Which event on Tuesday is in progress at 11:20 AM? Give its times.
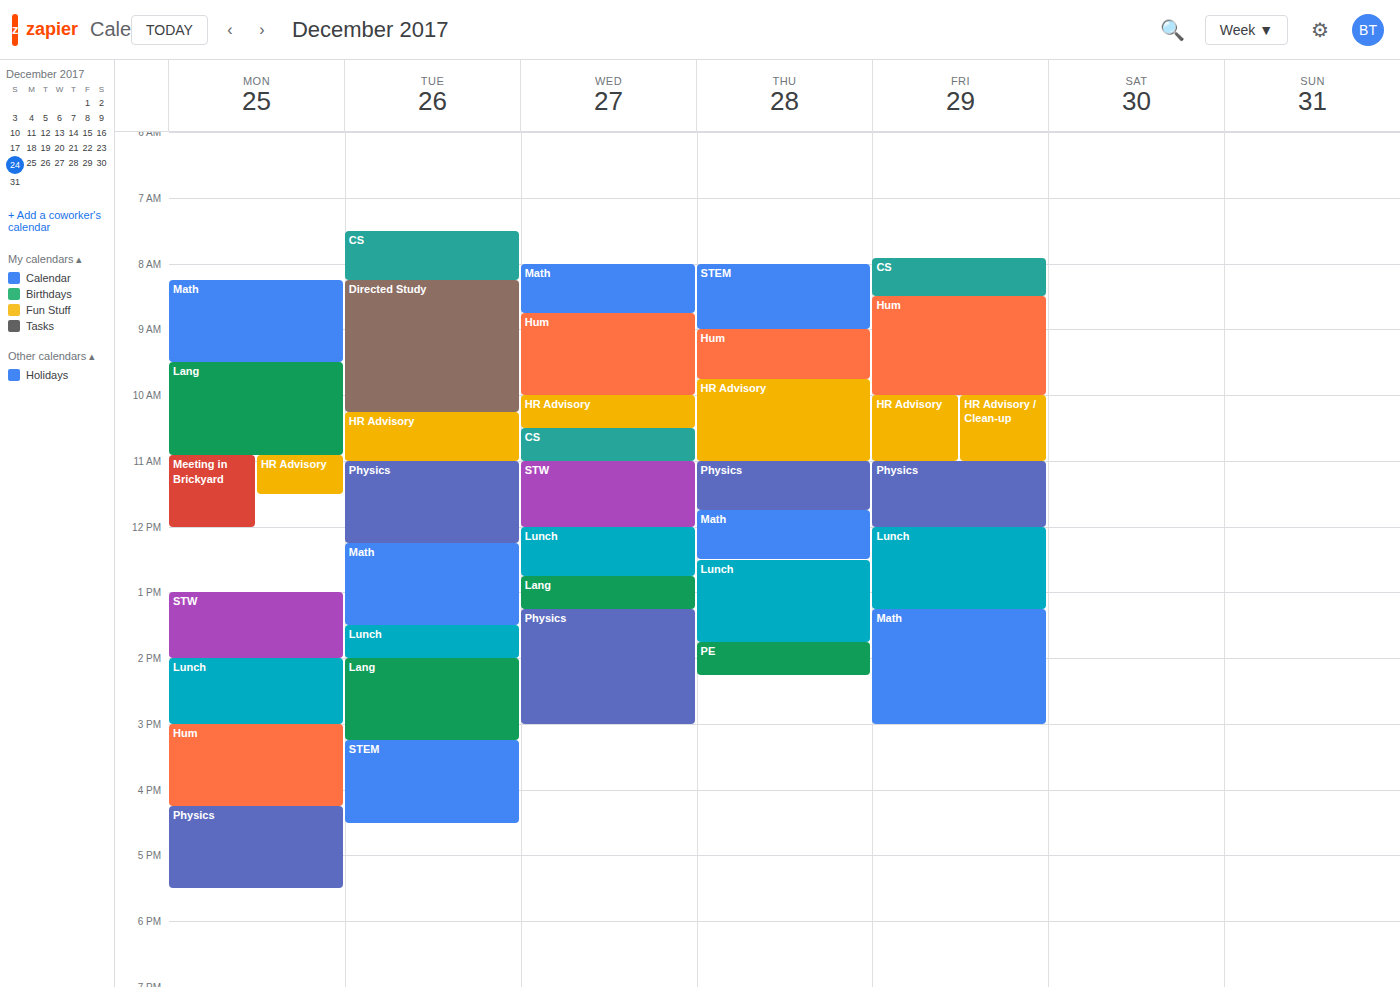
"Physics", 11:00 AM to 12:15 PM